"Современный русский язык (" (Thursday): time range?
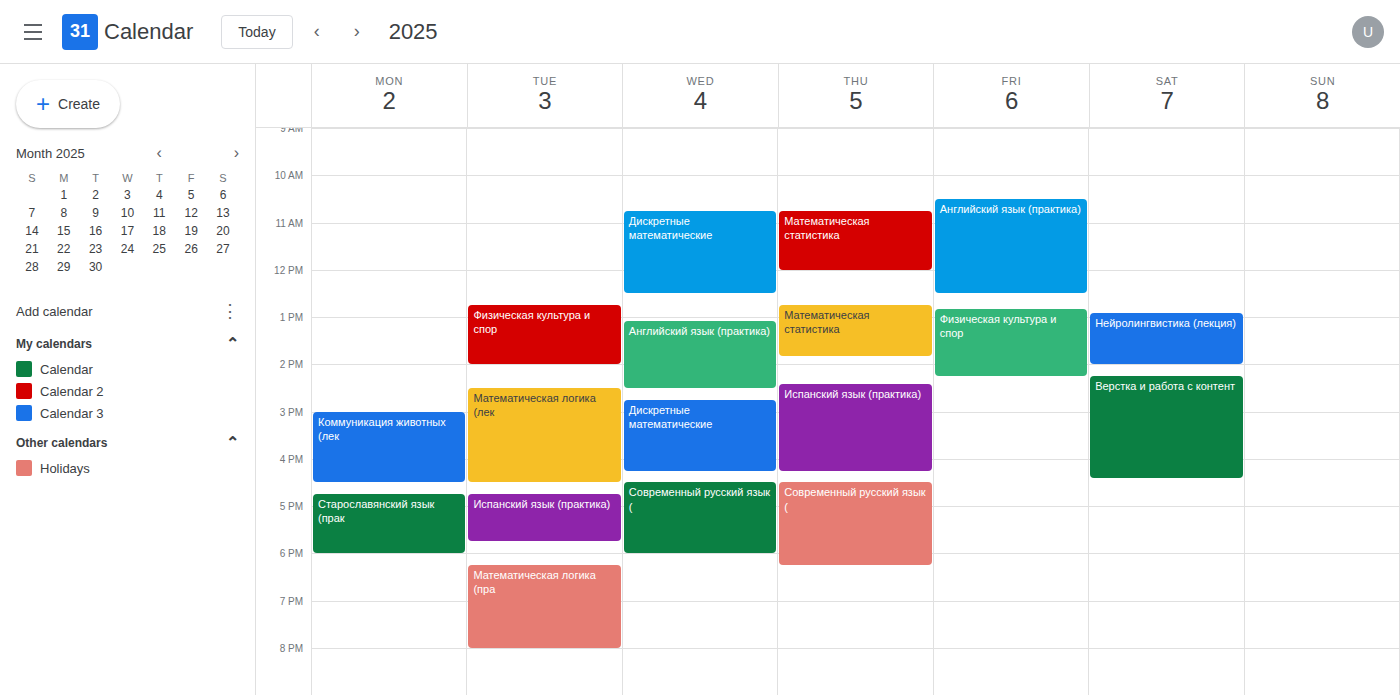
4:30 PM to 6:15 PM